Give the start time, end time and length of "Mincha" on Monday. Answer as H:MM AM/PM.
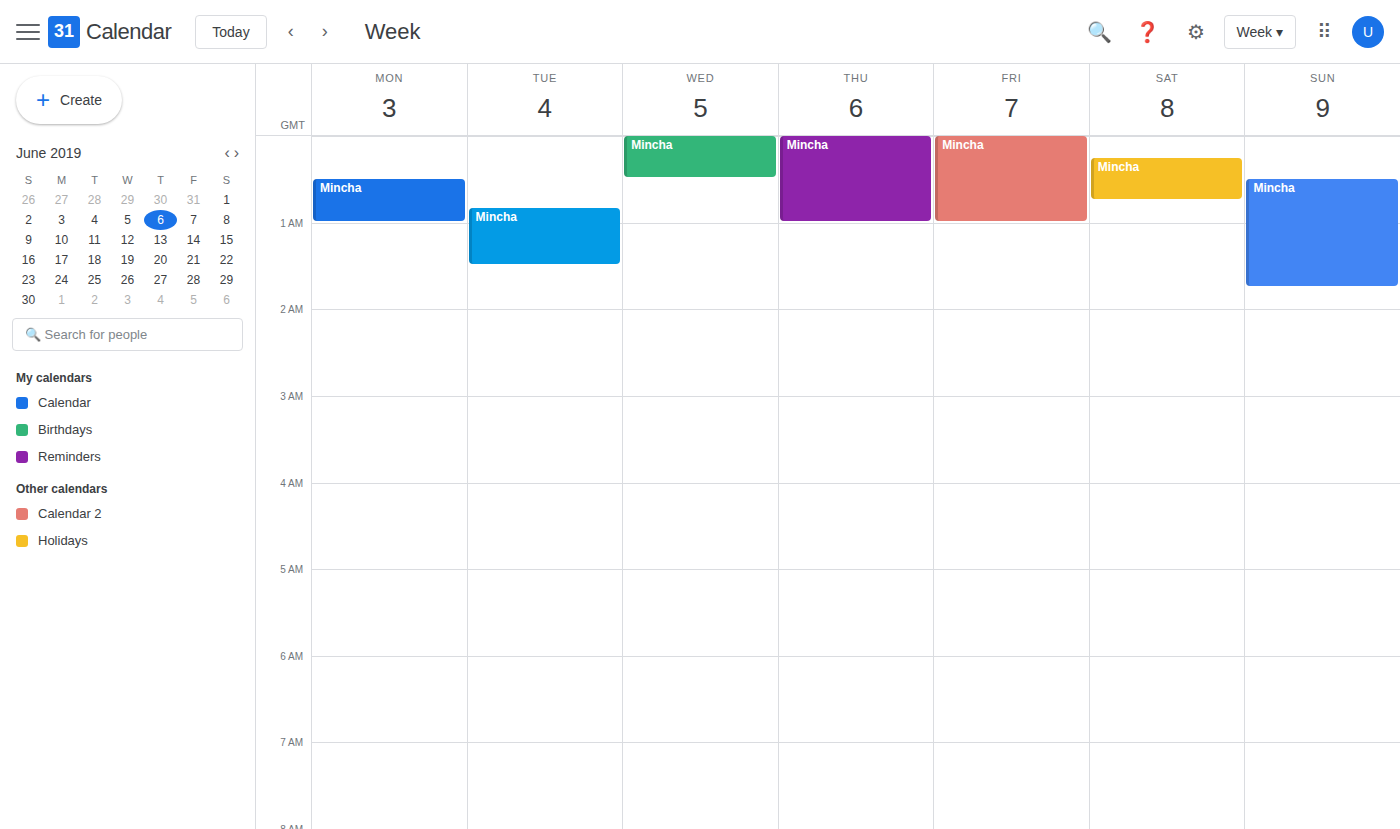
12:30 AM to 1:00 AM, 30 minutes